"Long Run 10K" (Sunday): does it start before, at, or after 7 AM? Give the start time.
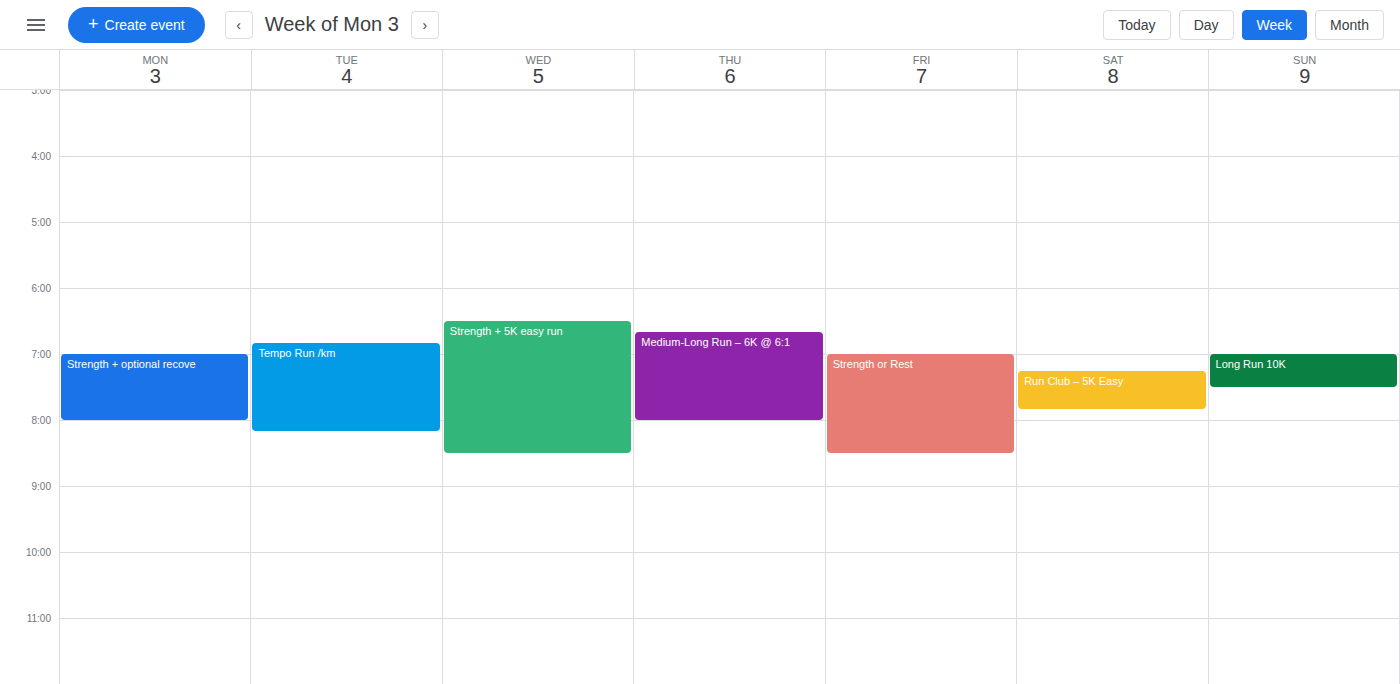
7:00 AM -- exactly at 7 AM, on the 7 AM line.